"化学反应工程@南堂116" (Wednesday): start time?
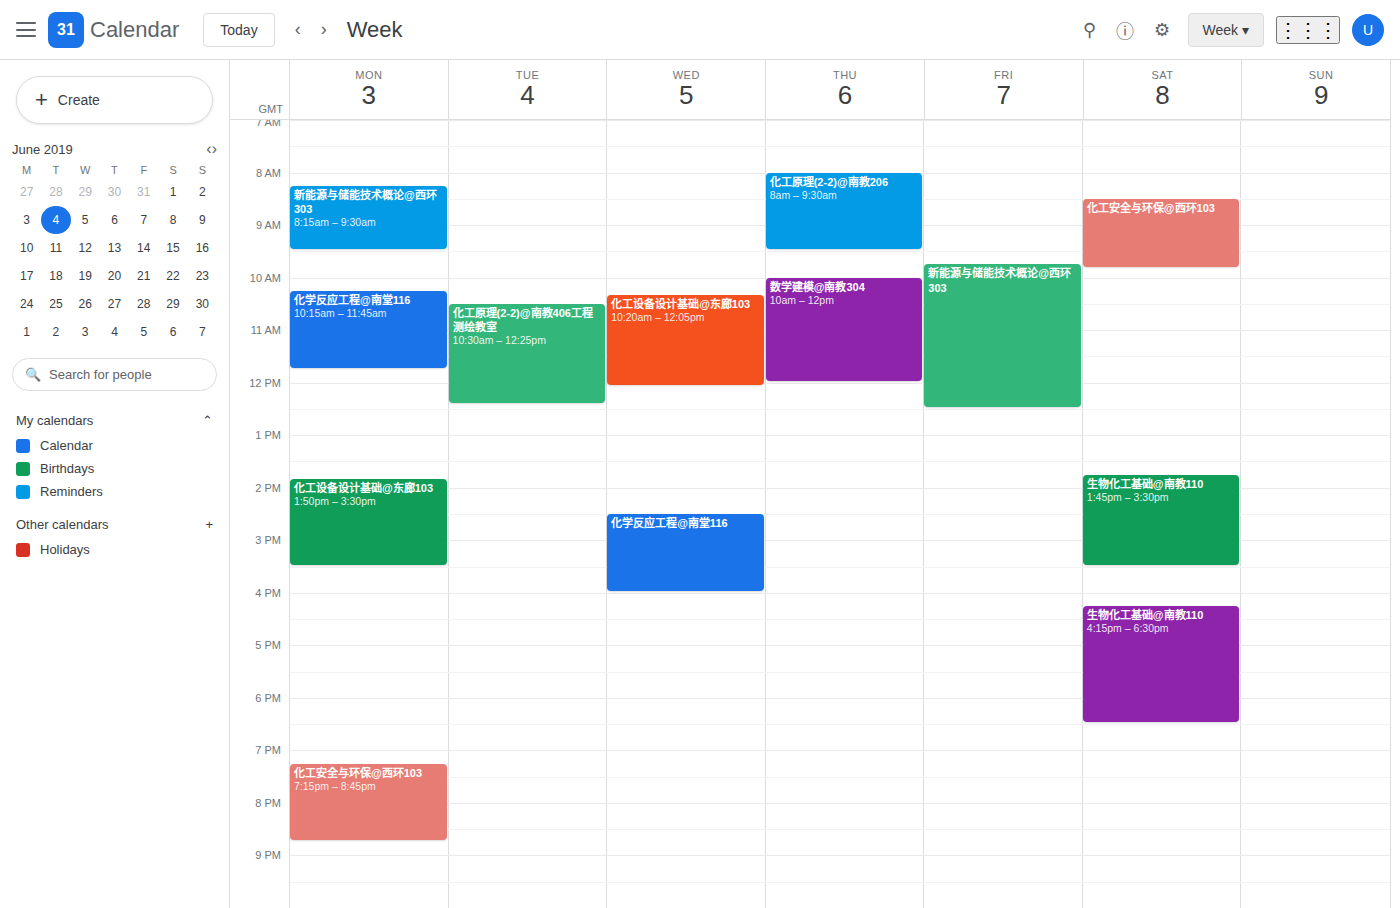
2:30 PM